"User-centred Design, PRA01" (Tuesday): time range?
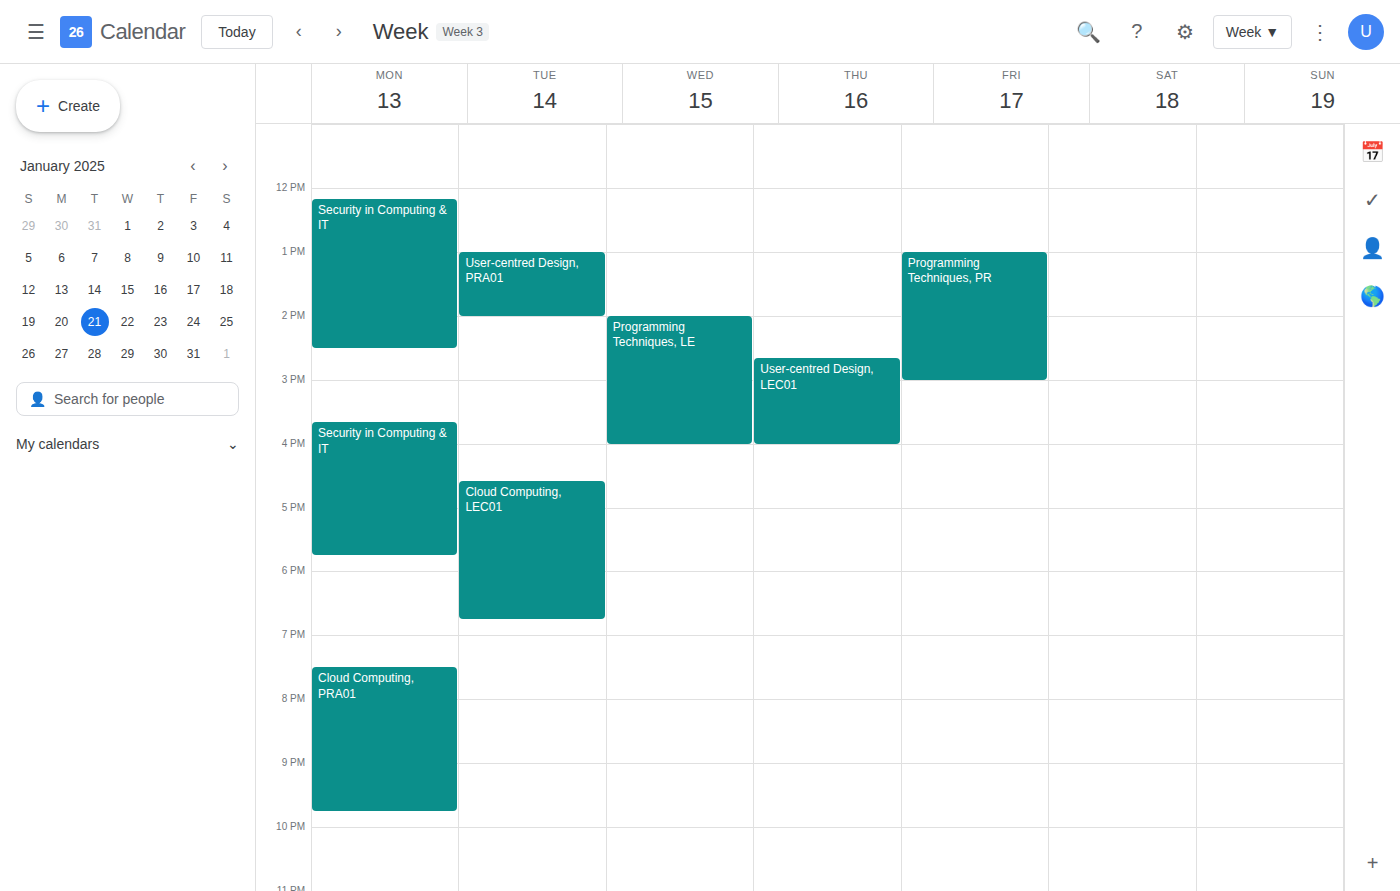
1:00 PM to 2:00 PM